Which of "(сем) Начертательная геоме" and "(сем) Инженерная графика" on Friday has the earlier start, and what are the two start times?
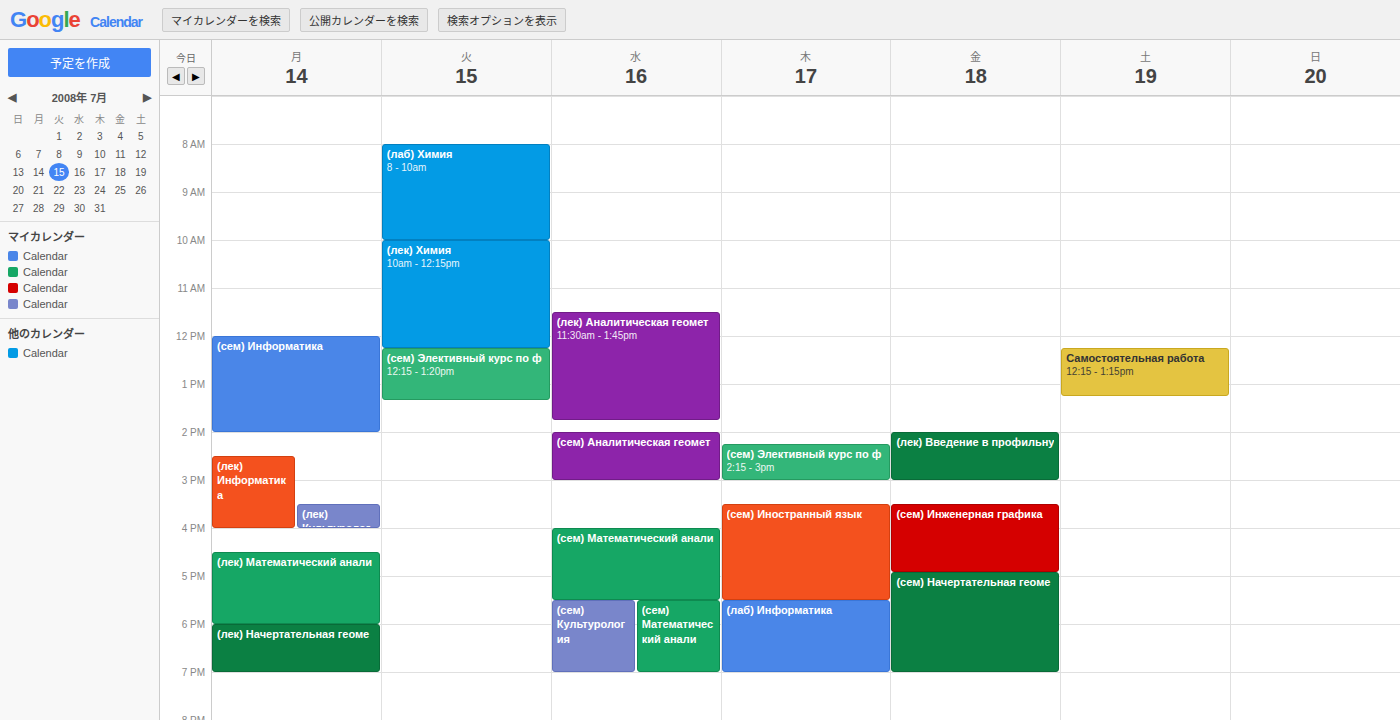
"(сем) Инженерная графика" 3:30 PM; "(сем) Начертательная геоме" 4:55 PM.